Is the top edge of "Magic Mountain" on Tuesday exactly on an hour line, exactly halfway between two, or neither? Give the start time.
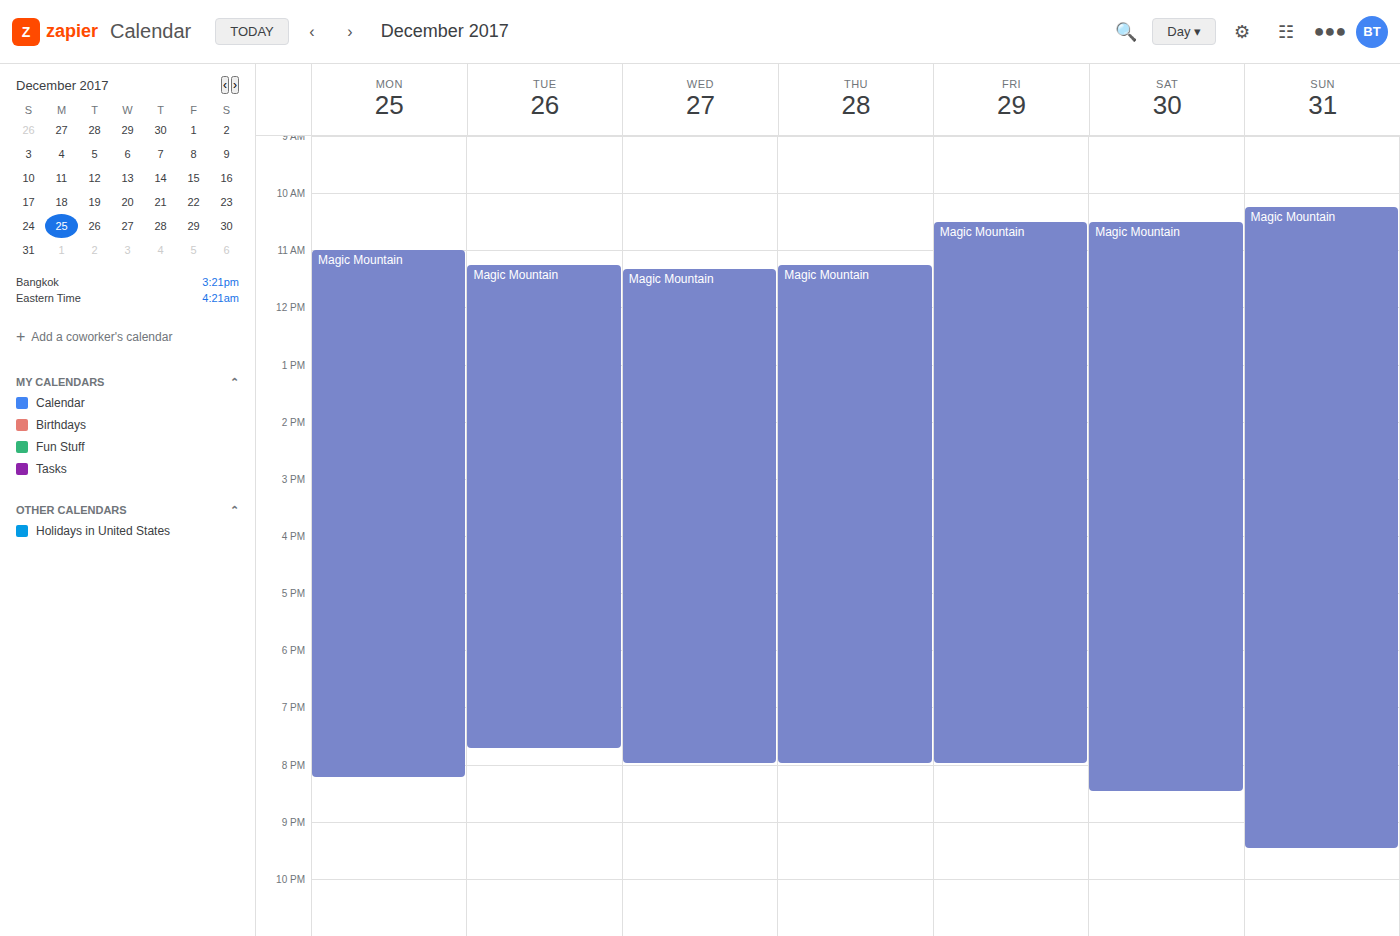
11:15 AM -- neither: a quarter of the way from the 11 AM line to the 12 PM line.